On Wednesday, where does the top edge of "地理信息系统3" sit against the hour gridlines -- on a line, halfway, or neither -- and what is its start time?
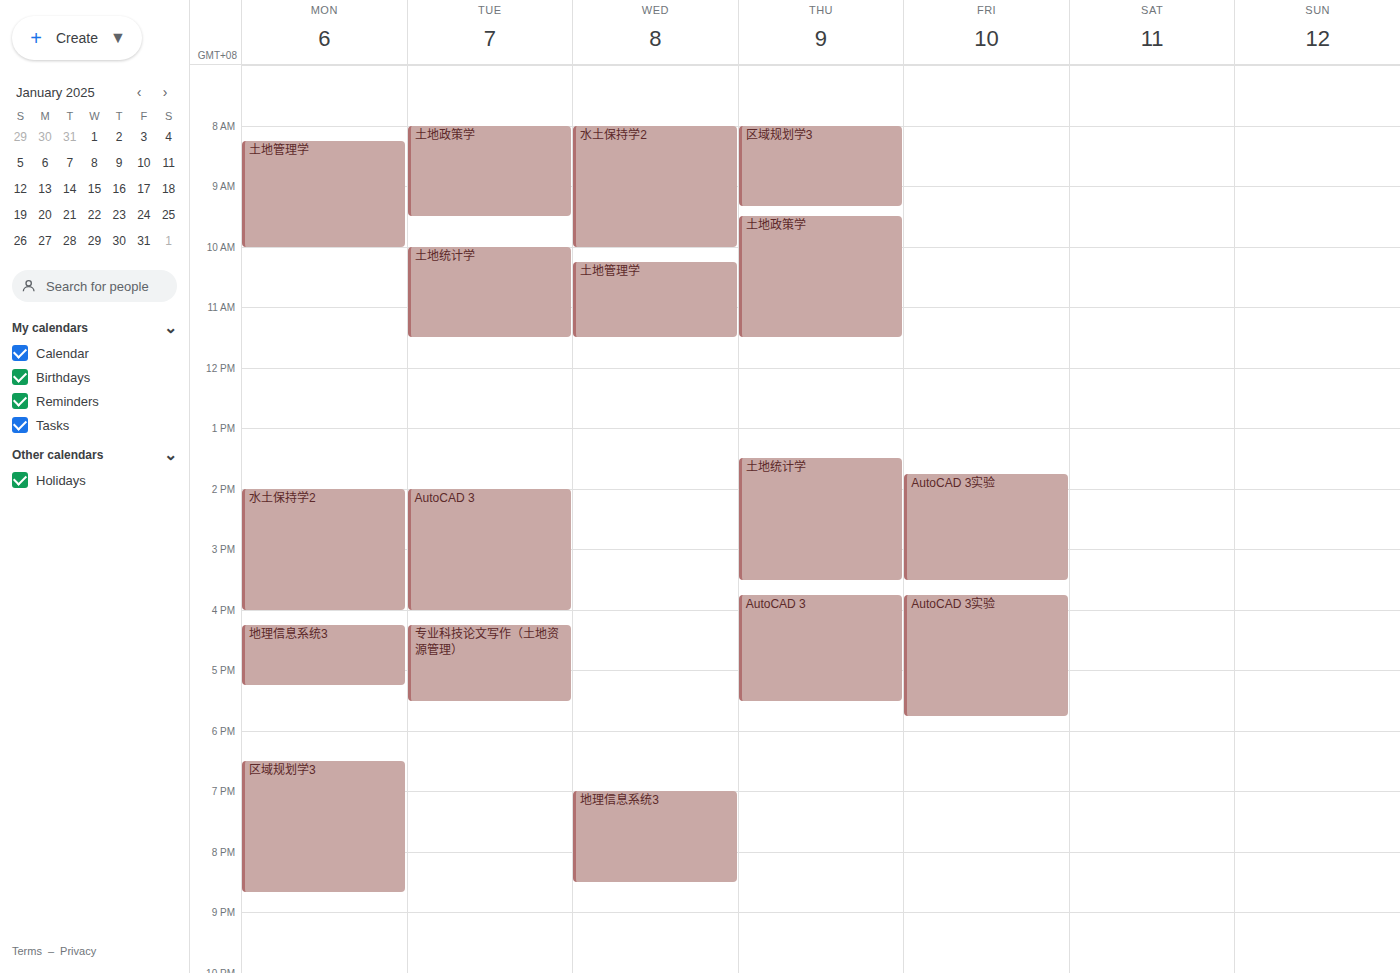
7:00 PM -- exactly on the 7 PM line.